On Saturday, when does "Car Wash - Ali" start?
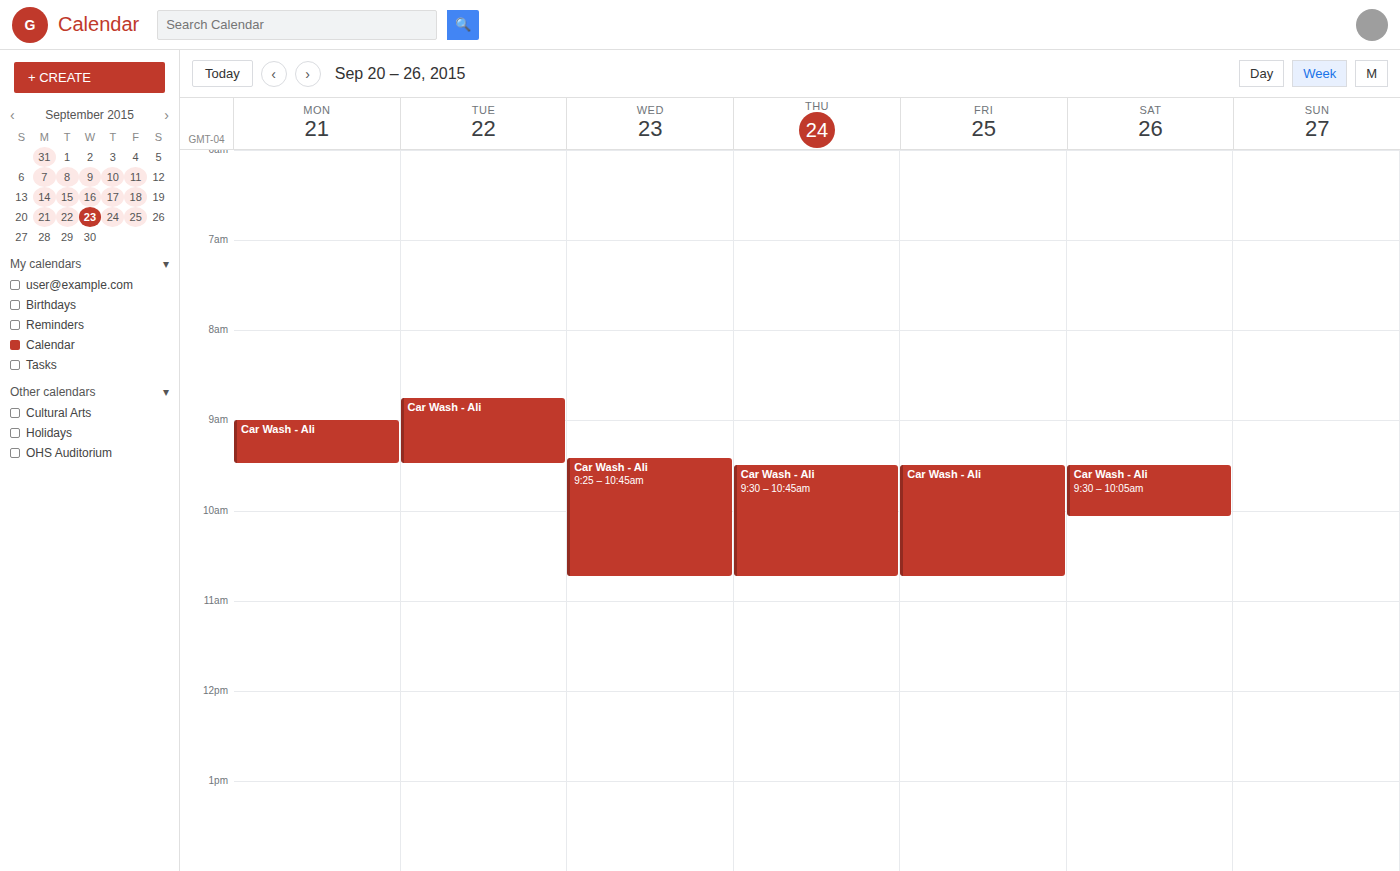
9:30 AM